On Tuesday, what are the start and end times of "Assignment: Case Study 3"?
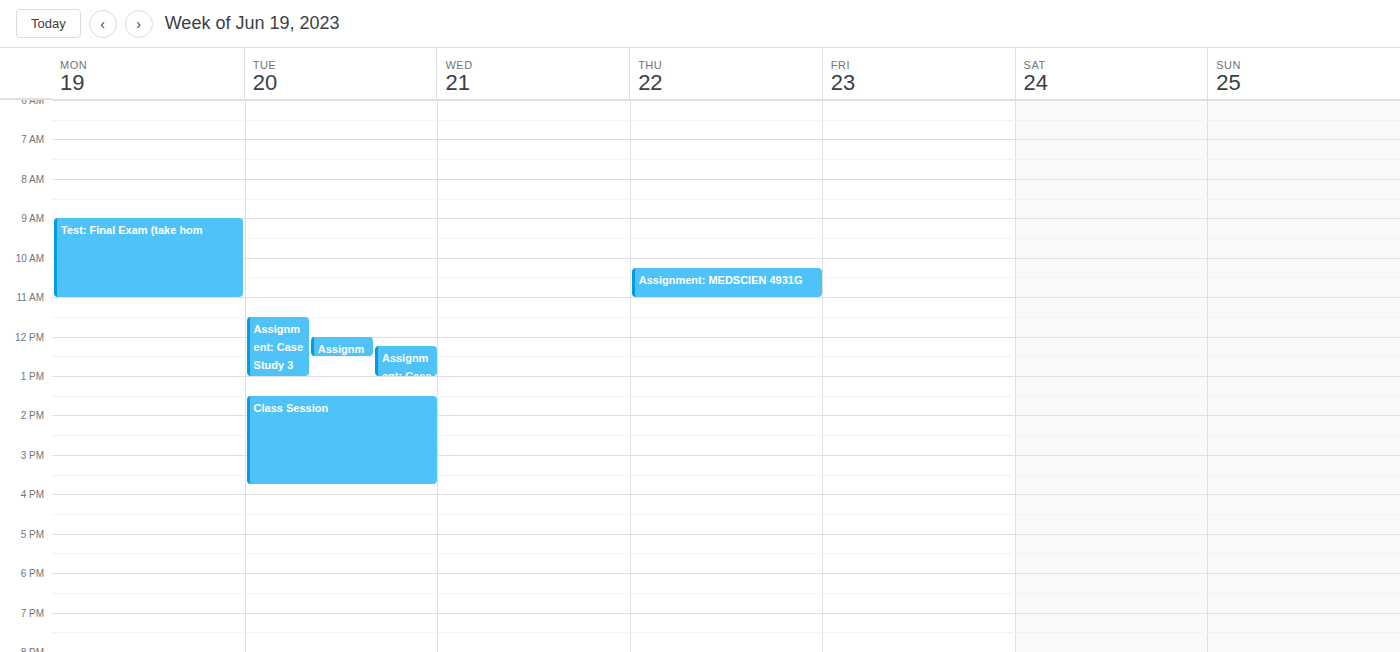
11:30 AM to 1:00 PM